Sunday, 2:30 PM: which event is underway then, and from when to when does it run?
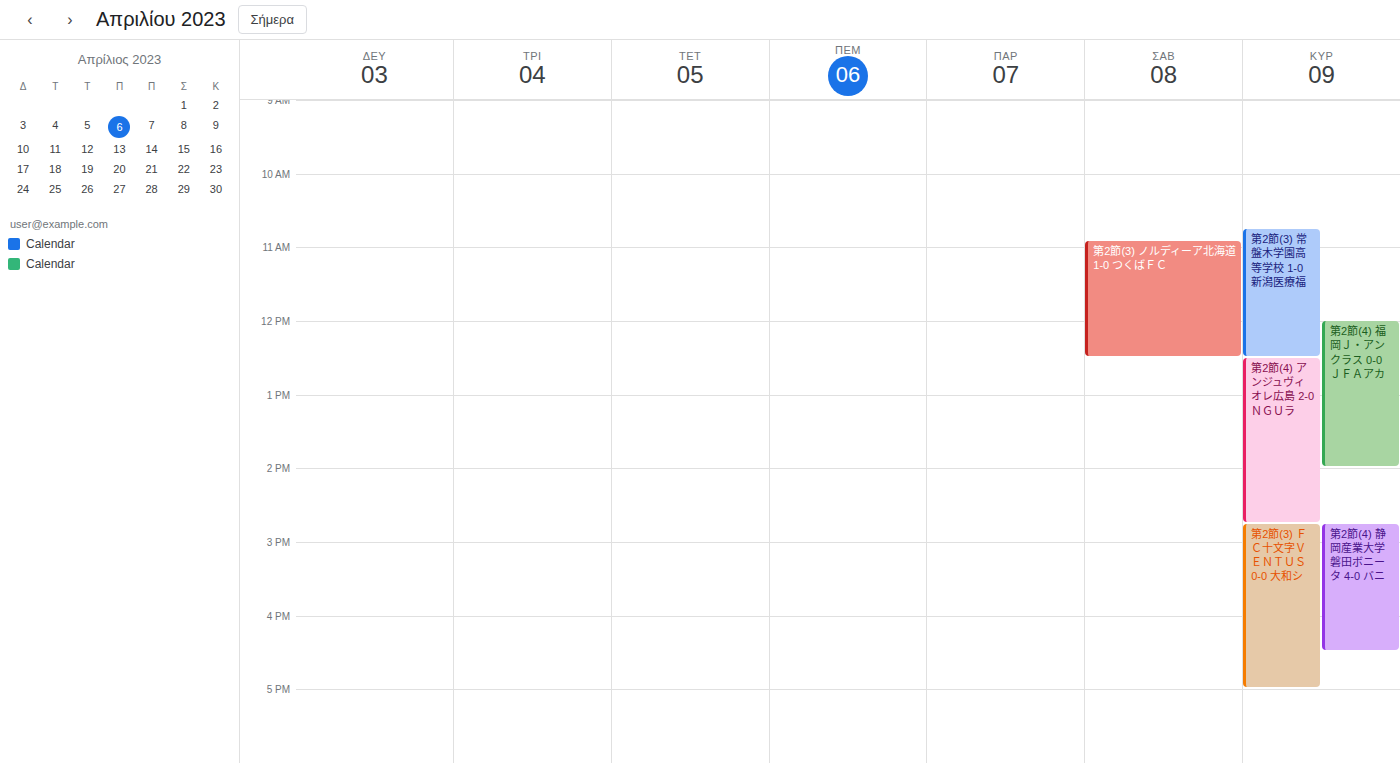
"第2節(4) アンジュヴィオレ広島 2-0 ＮＧＵラ", 12:30 PM to 2:45 PM